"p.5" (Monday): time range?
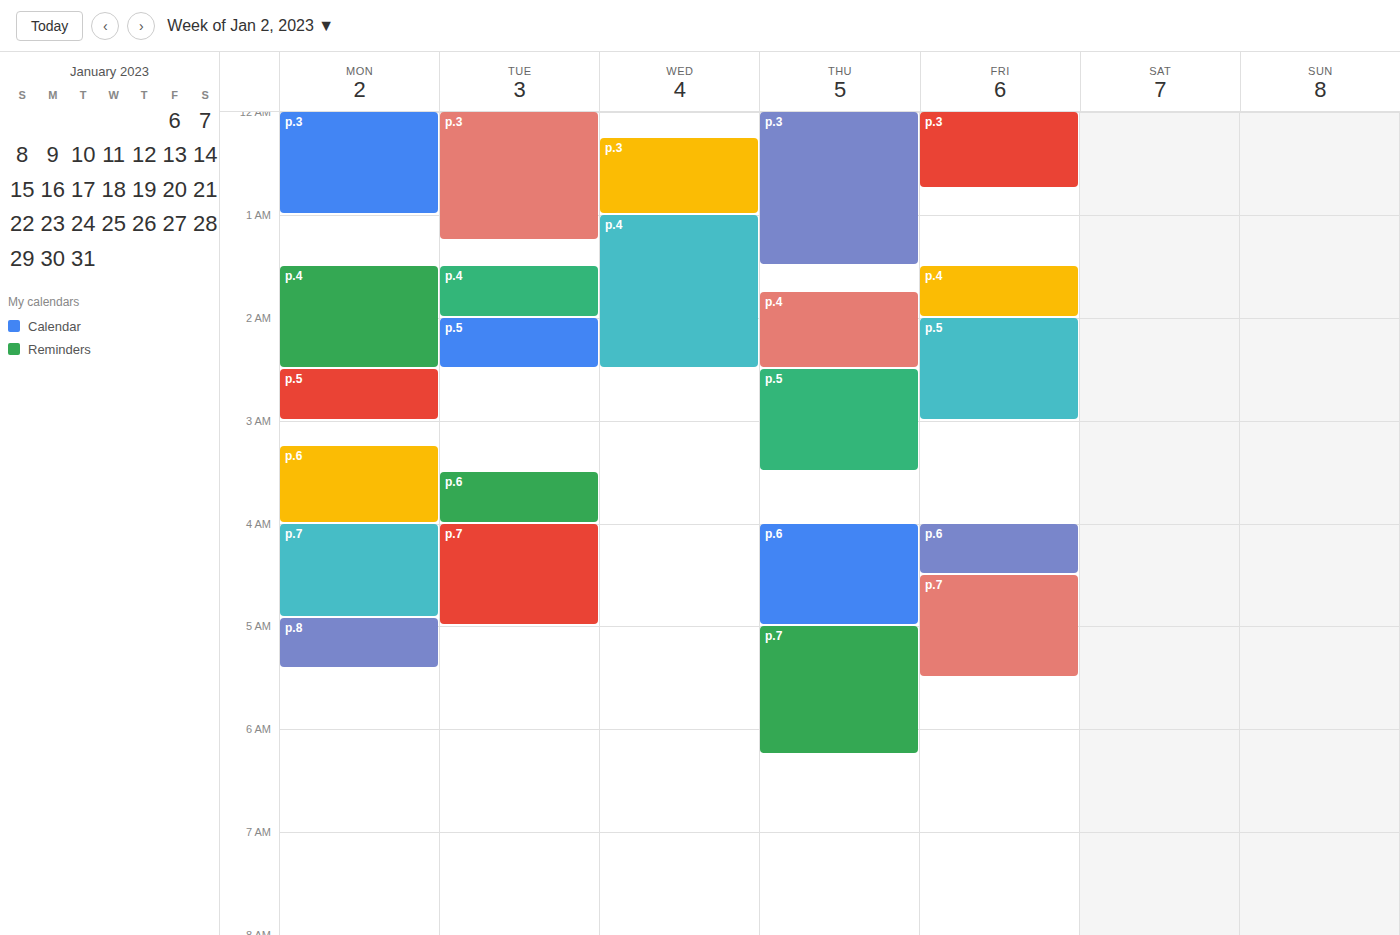
2:30 AM to 3:00 AM